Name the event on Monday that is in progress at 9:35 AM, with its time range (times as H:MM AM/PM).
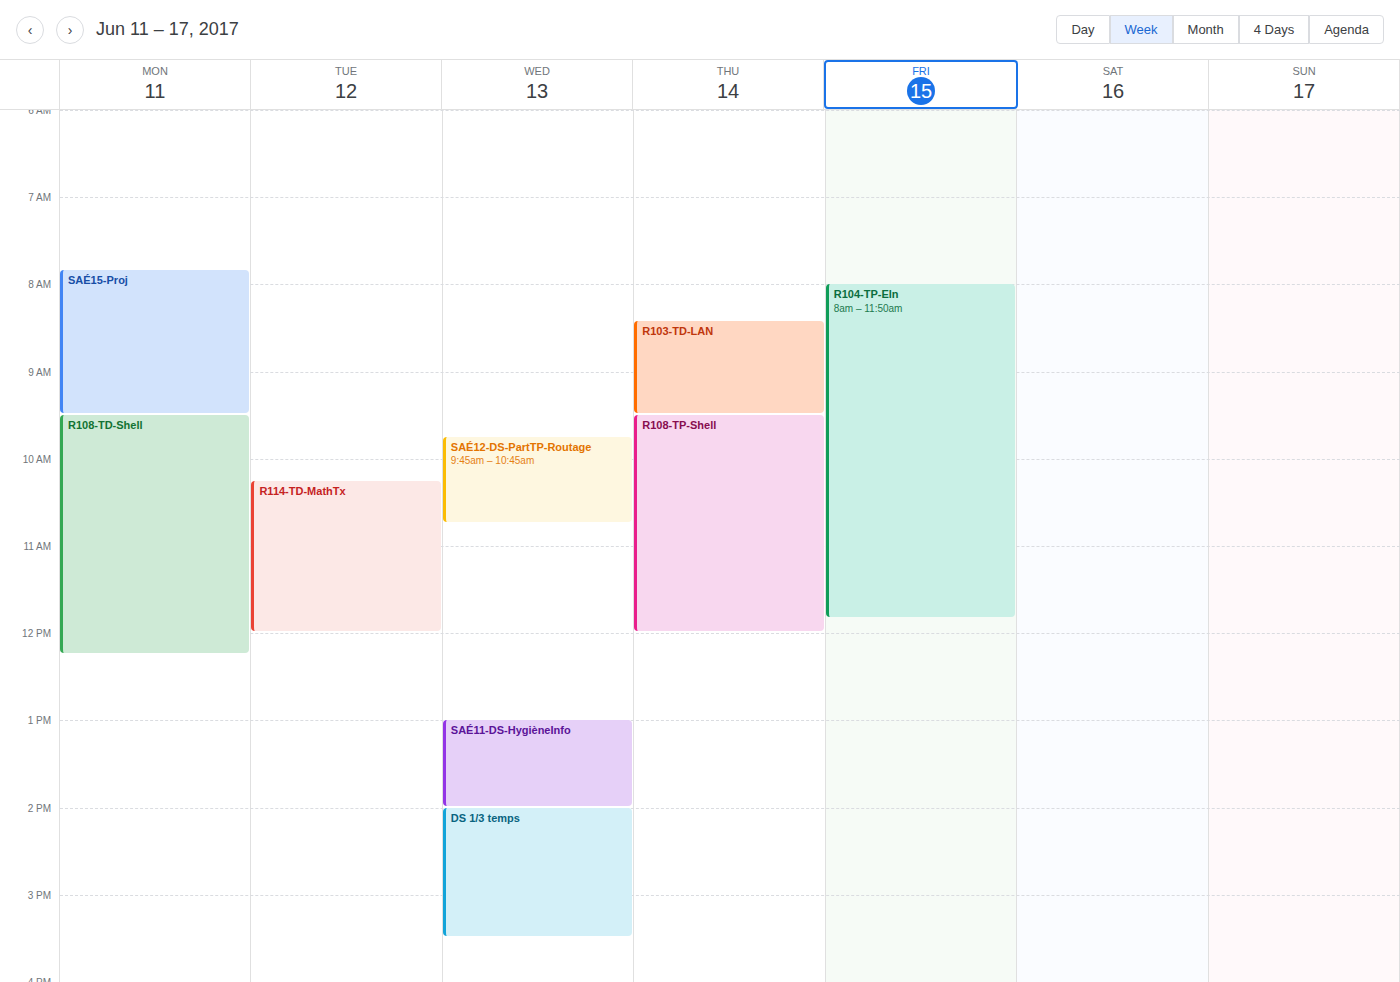
"R108-TD-Shell", 9:30 AM to 12:15 PM